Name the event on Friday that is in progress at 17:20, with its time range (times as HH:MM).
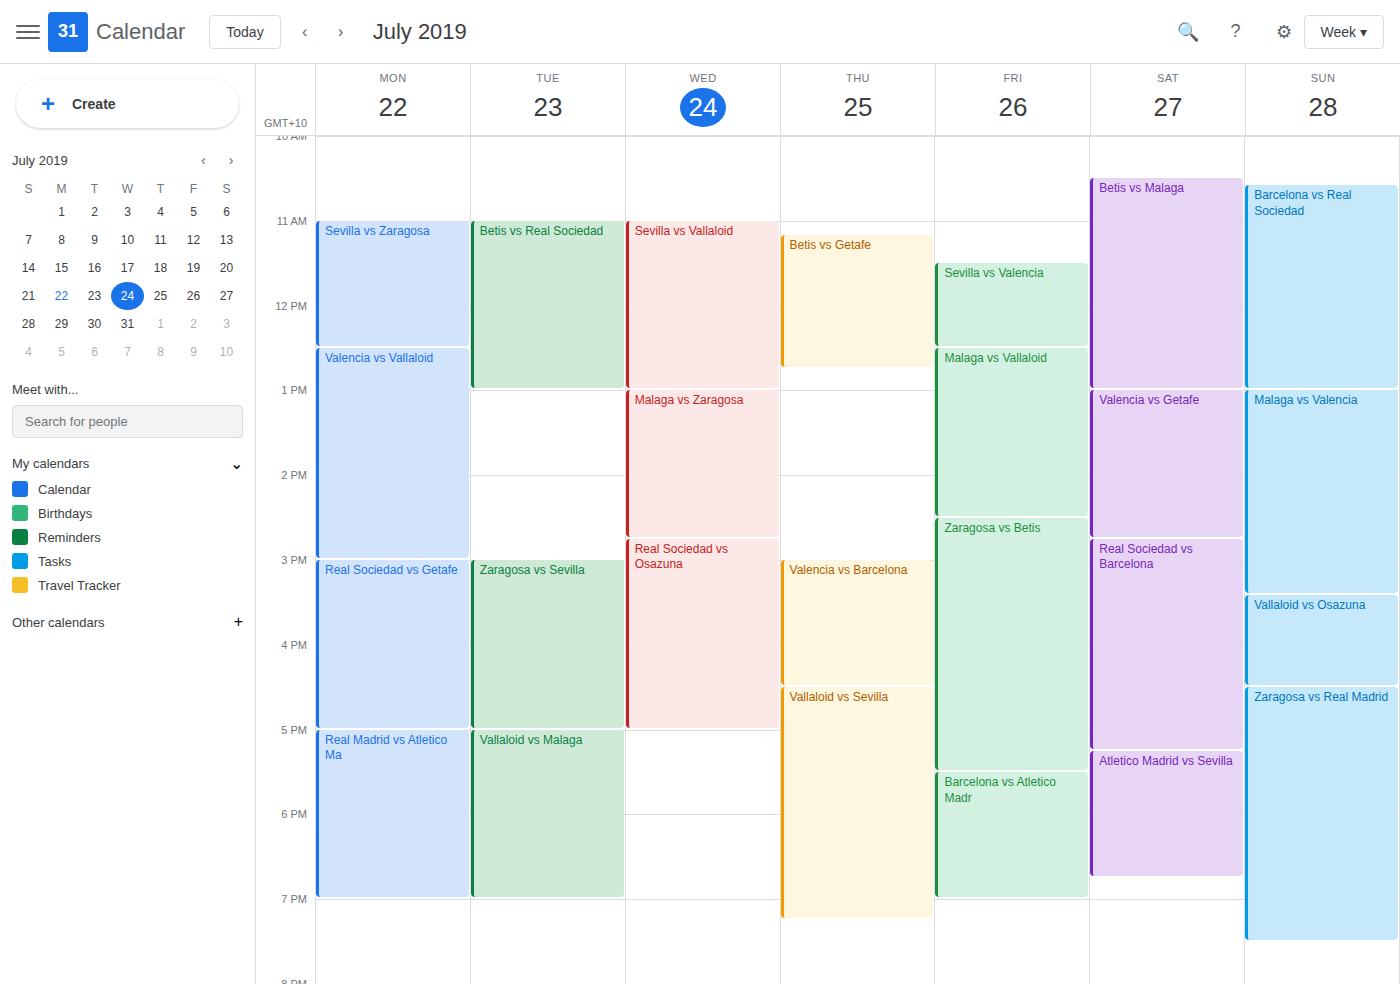
"Zaragosa vs Betis", 14:30 to 17:30